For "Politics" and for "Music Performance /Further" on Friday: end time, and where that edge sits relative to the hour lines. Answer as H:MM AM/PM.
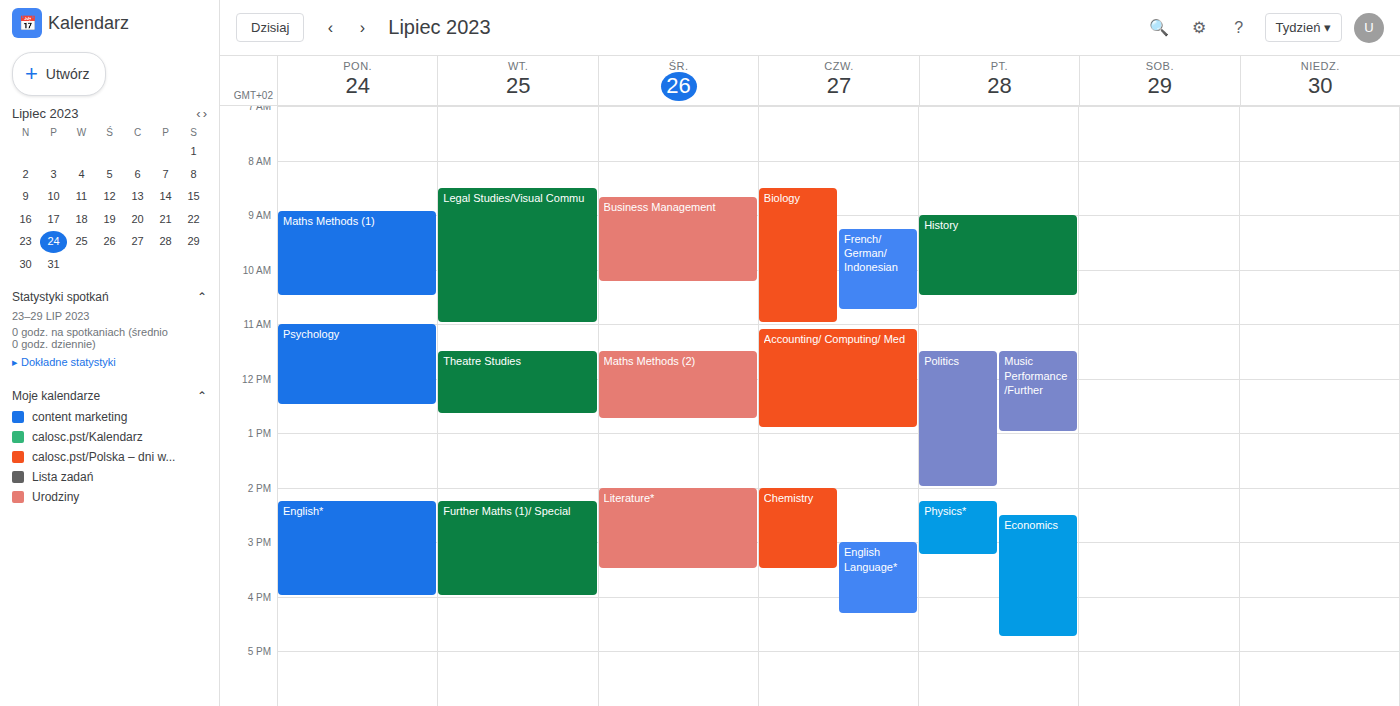
"Politics": 2:00 PM, exactly on the 2 PM line. "Music Performance /Further": 1:00 PM, exactly on the 1 PM line.